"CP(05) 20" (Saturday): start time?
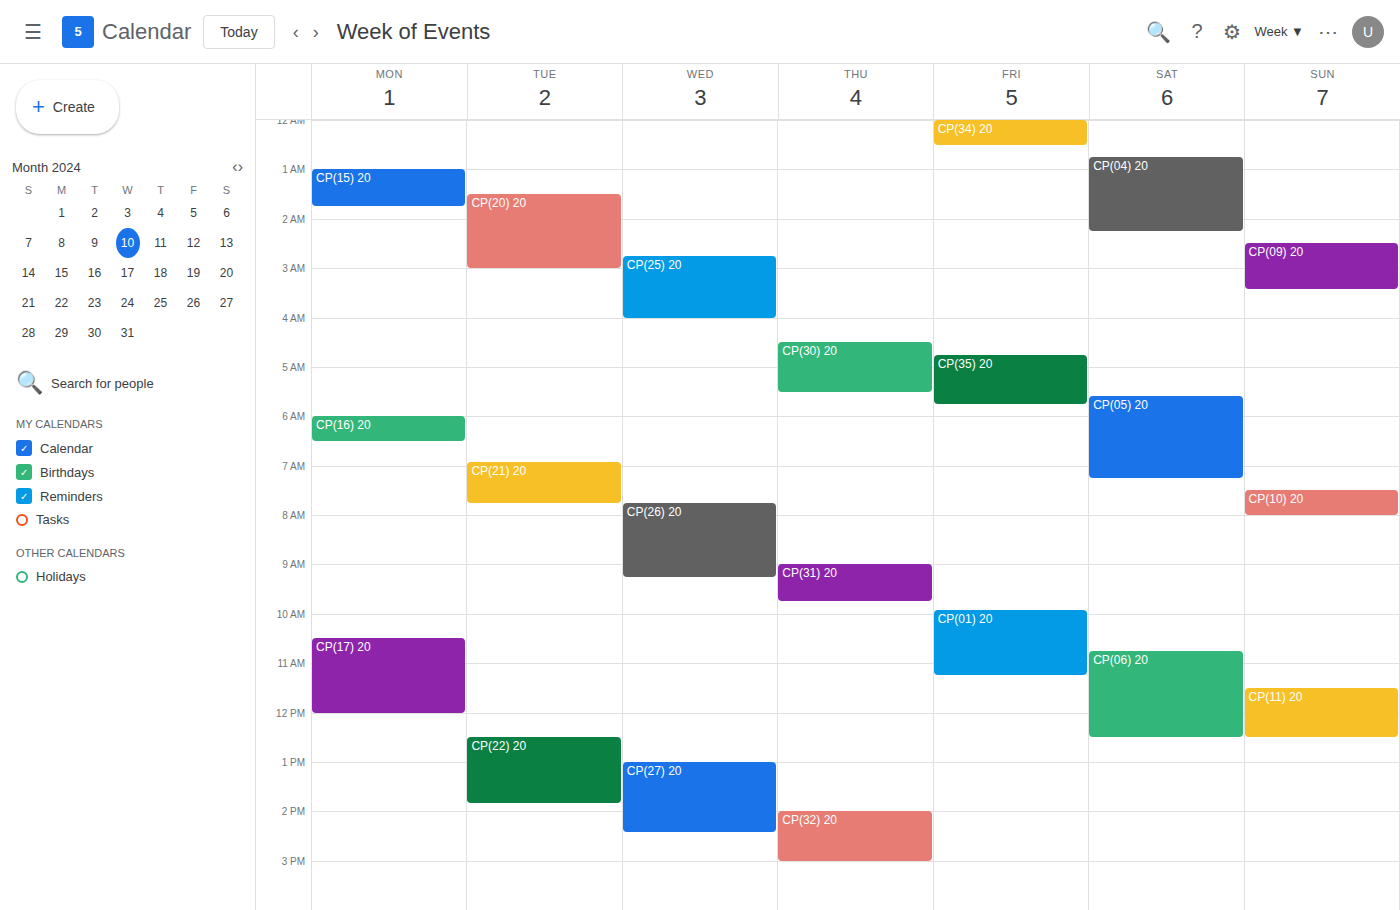
5:35 AM